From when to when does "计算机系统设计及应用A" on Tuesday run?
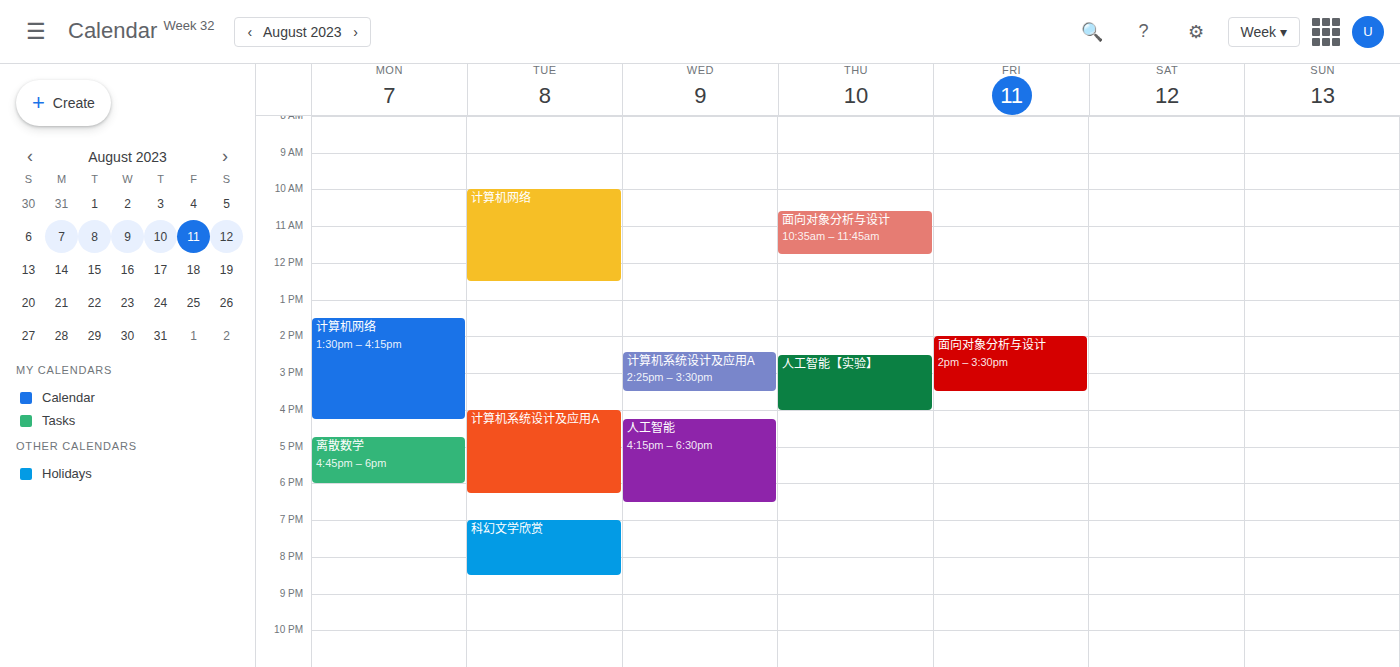
4:00 PM to 6:15 PM